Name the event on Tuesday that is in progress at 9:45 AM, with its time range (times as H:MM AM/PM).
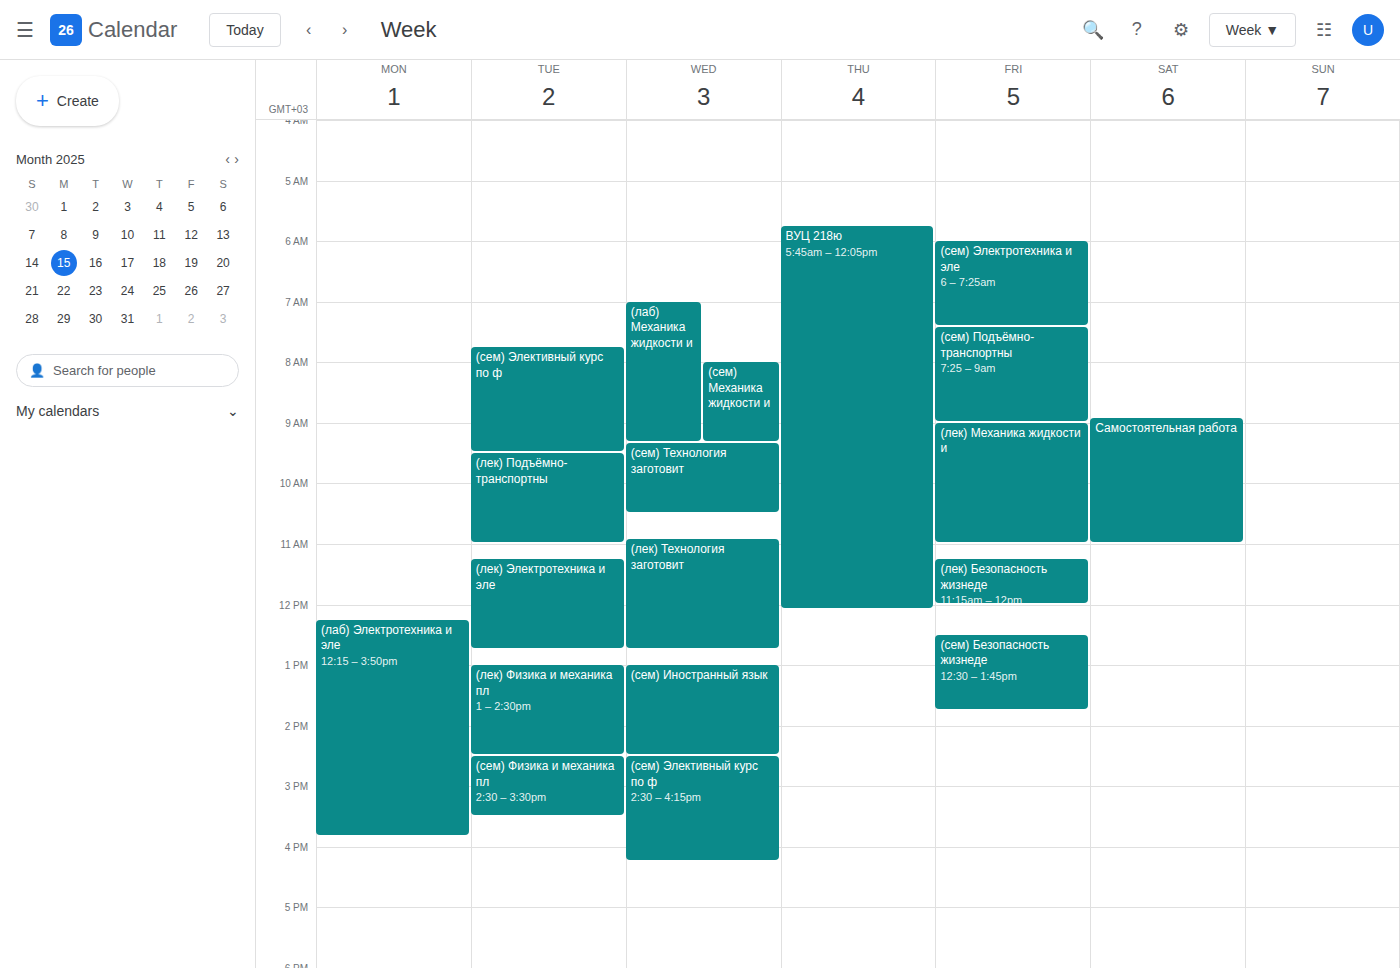
"(лек) Подъёмно-транспортны", 9:30 AM to 11:00 AM